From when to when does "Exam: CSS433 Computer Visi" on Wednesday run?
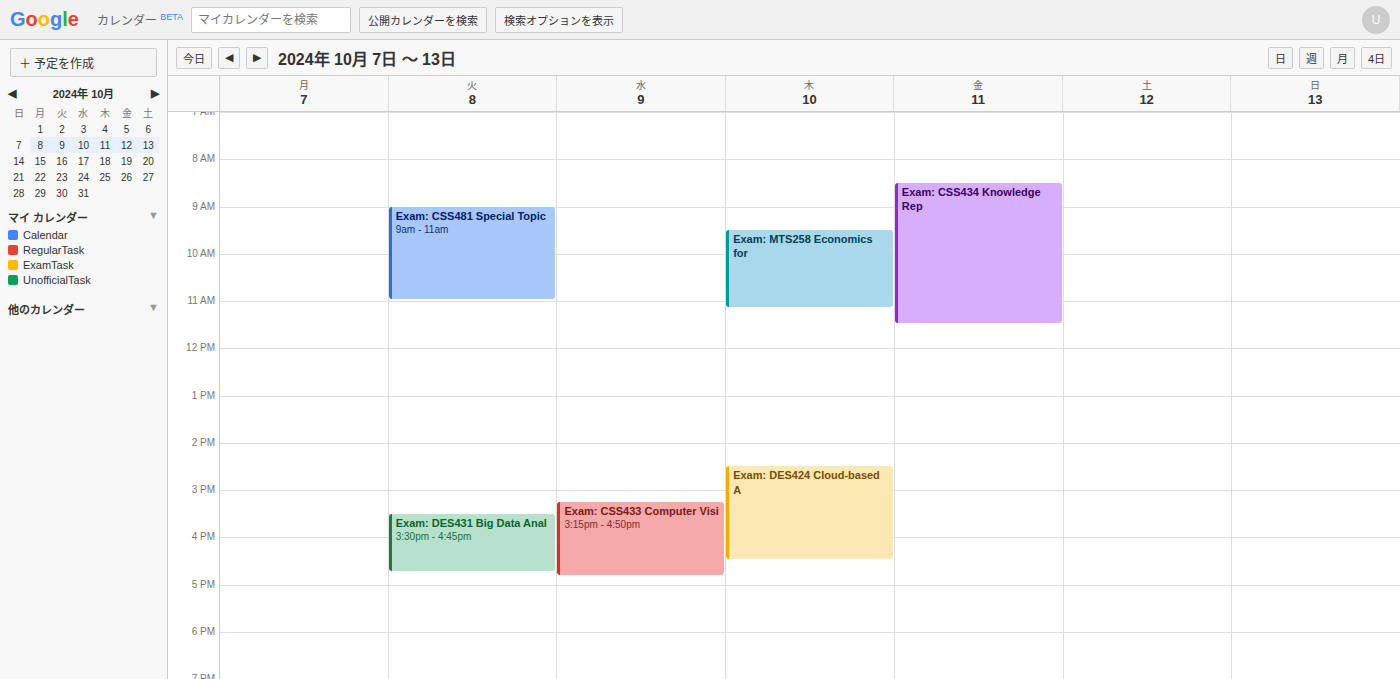
3:15 PM to 4:50 PM